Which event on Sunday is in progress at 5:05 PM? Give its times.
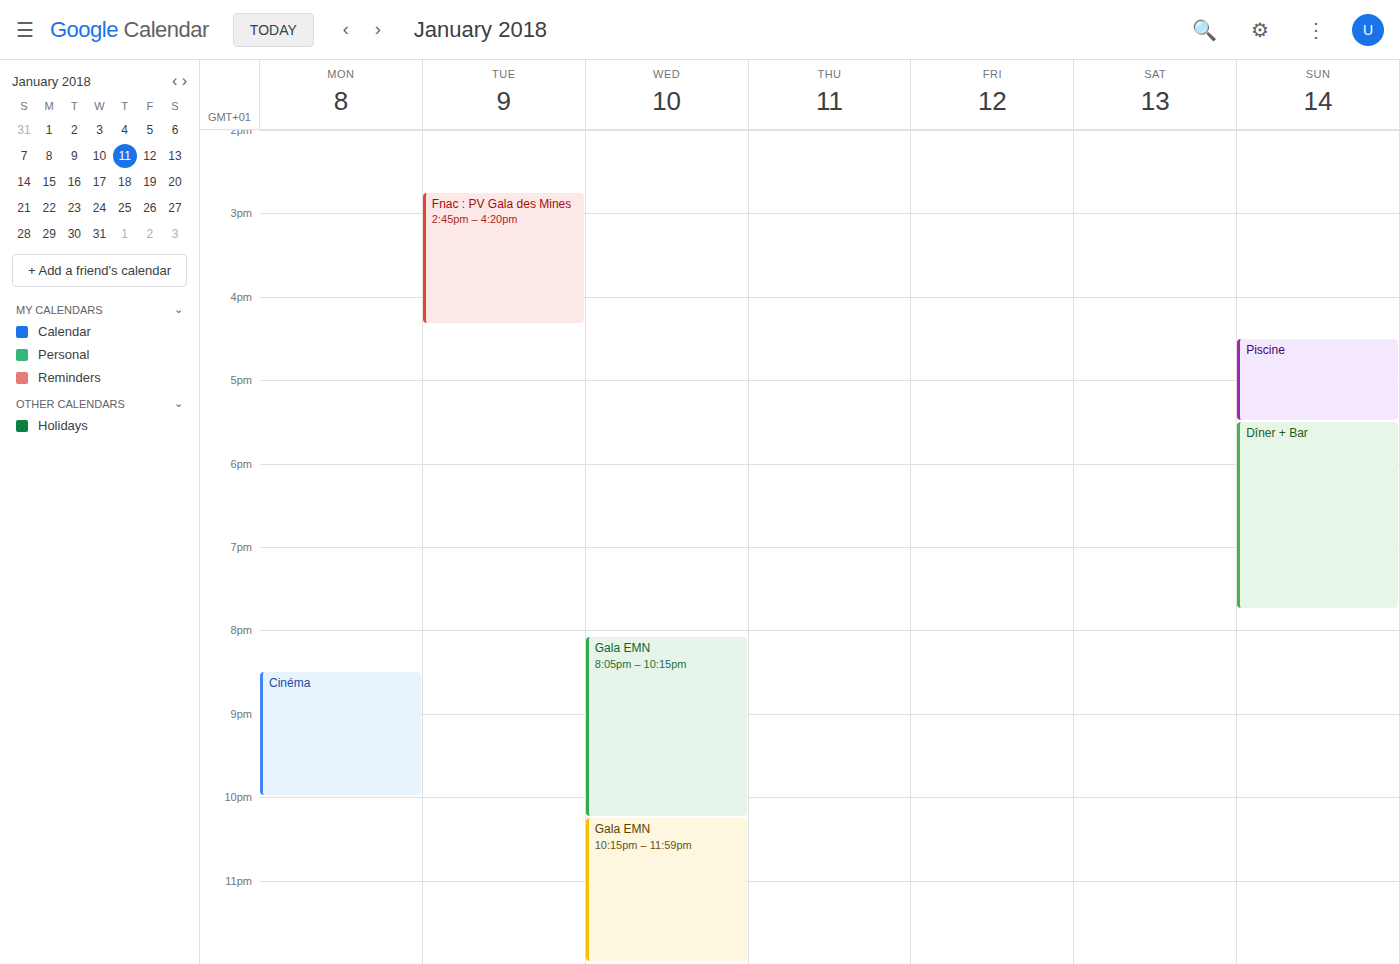
"Piscine", 4:30 PM to 5:30 PM